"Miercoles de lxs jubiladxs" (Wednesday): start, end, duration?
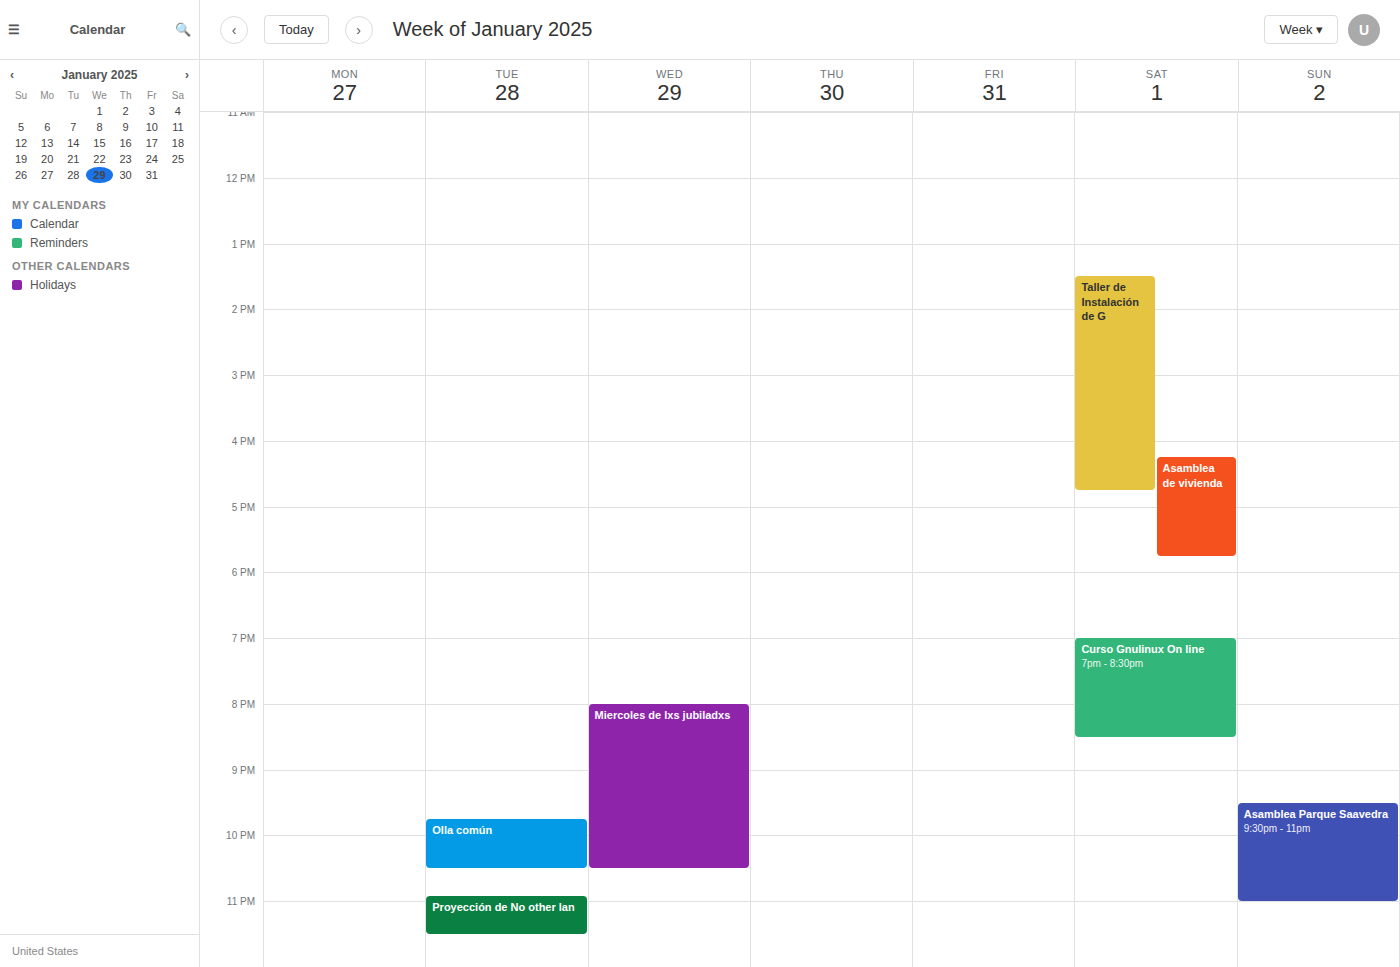
8:00 PM to 10:30 PM, 2 hours 30 minutes